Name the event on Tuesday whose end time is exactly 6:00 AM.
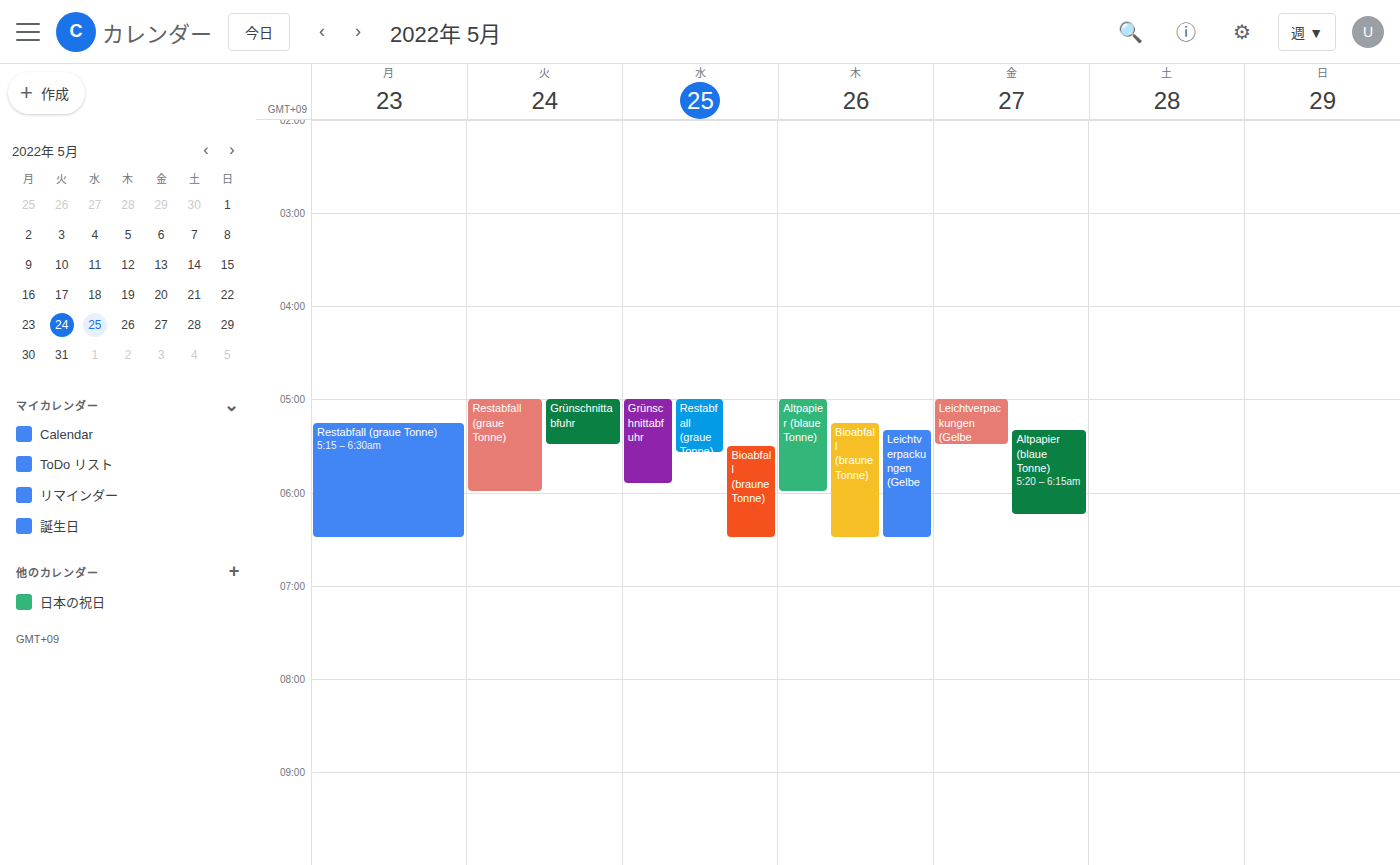
"Restabfall (graue Tonne)"